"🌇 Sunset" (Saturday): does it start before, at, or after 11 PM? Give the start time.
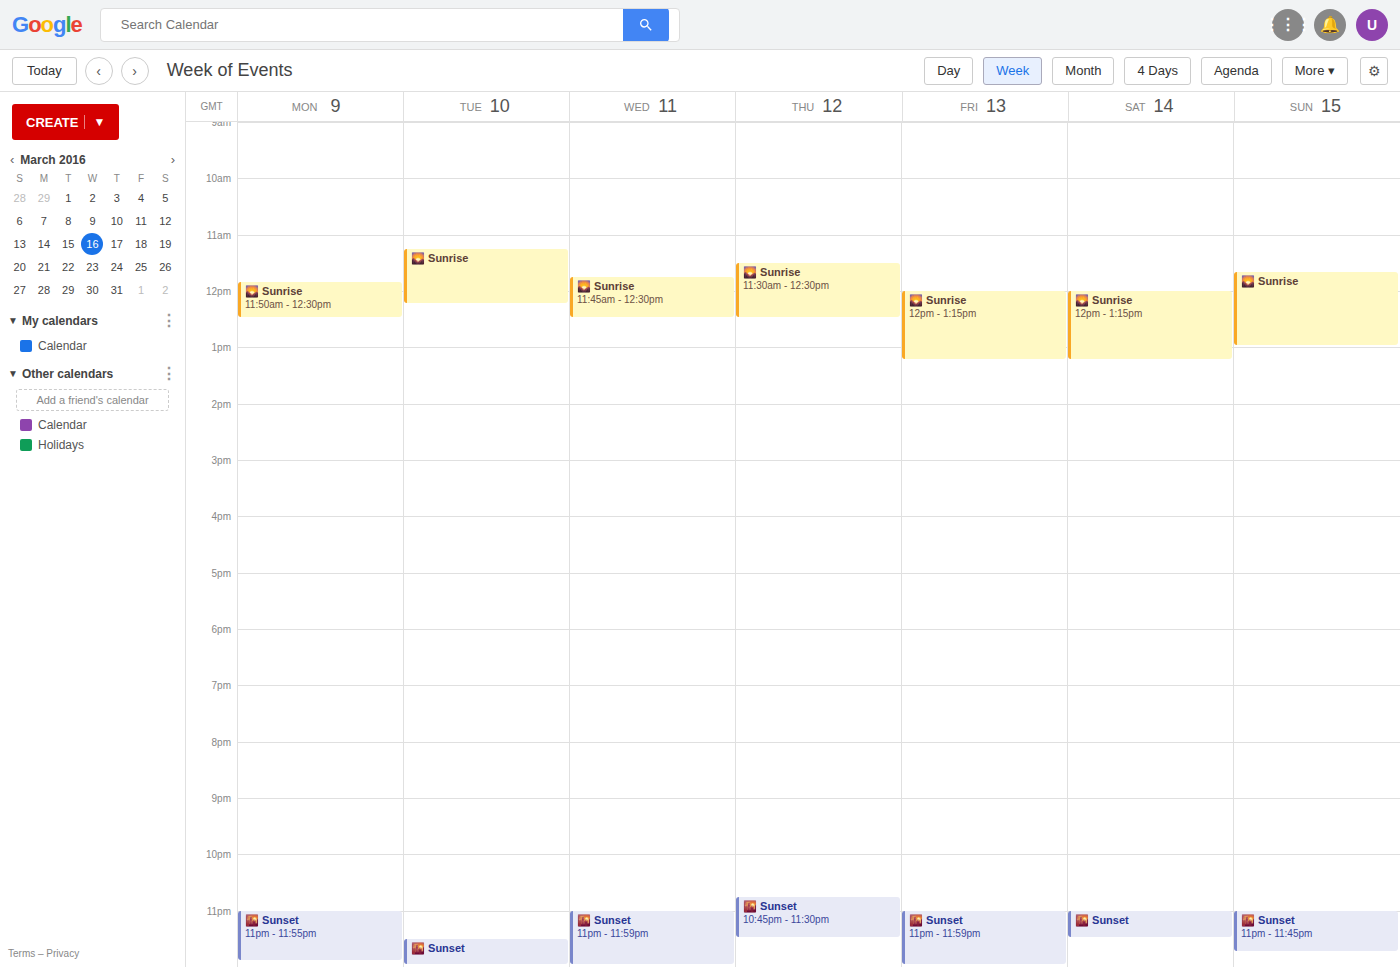
11:00 PM -- exactly at 11 PM, on the 11 PM line.